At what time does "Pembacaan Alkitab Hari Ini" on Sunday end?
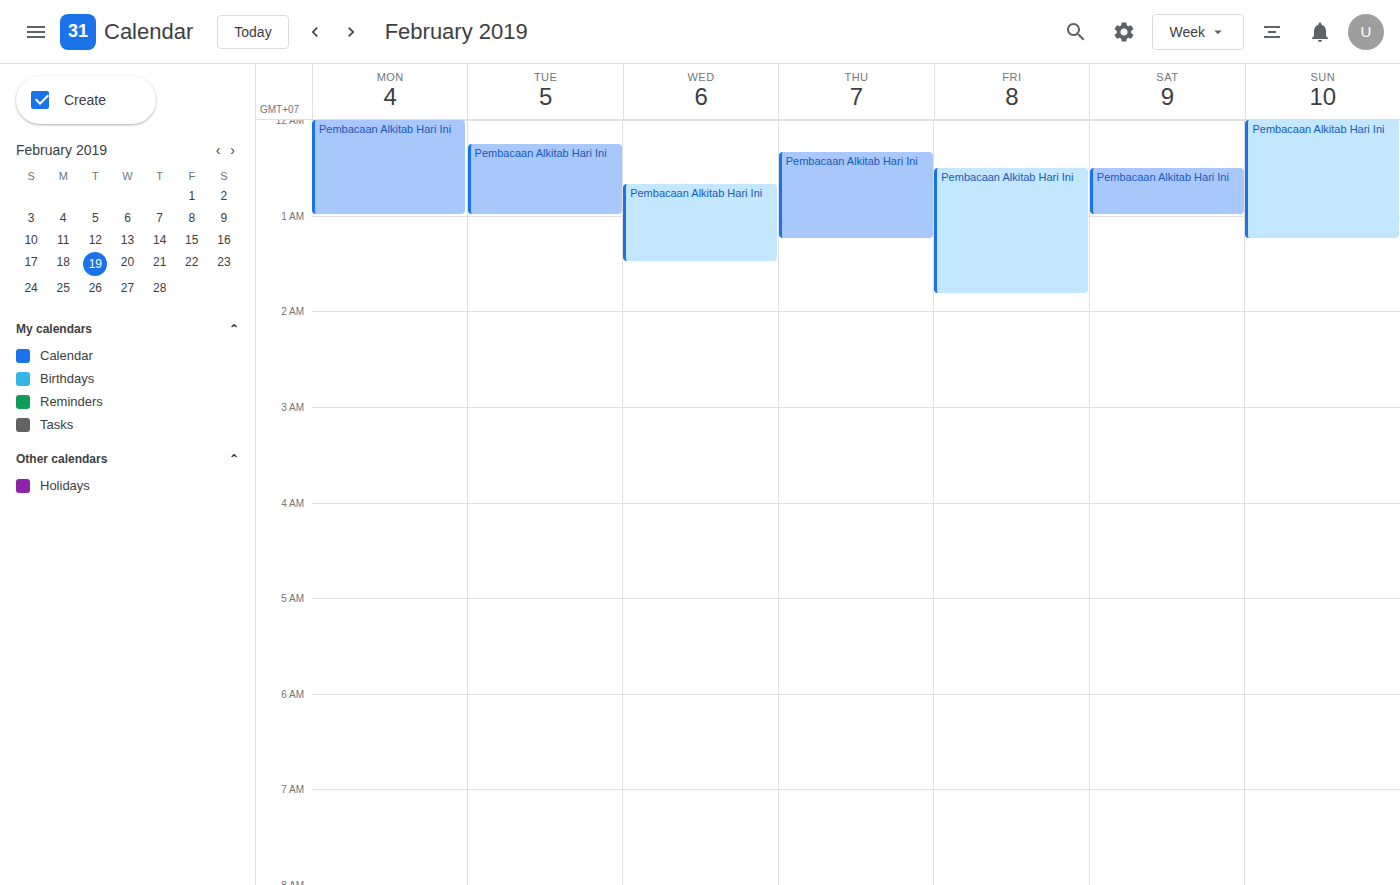
1:15 AM